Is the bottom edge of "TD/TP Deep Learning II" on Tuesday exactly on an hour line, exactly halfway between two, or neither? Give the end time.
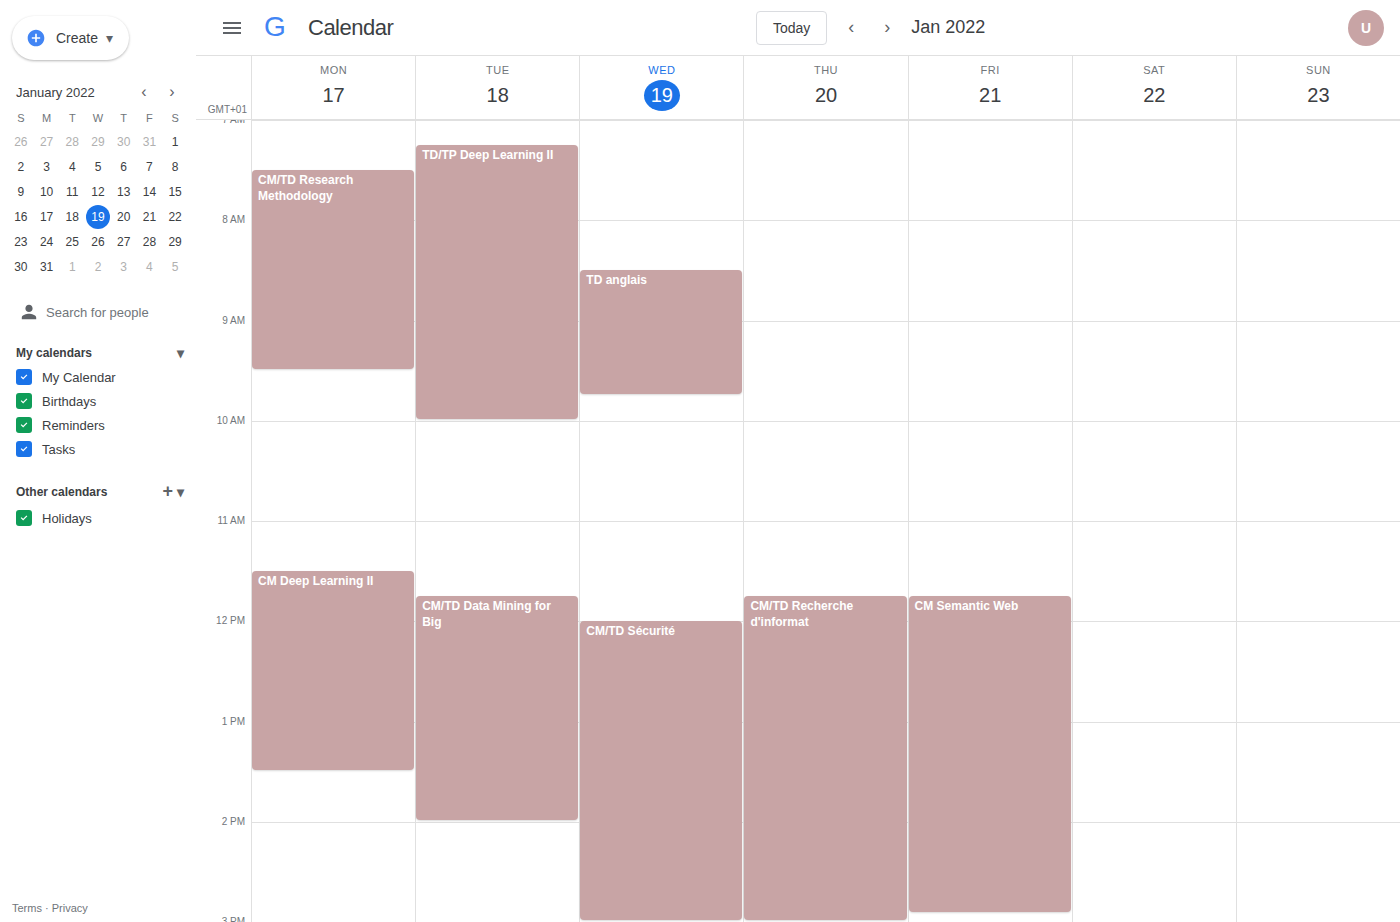
10:00 AM -- exactly on the 10 AM line.